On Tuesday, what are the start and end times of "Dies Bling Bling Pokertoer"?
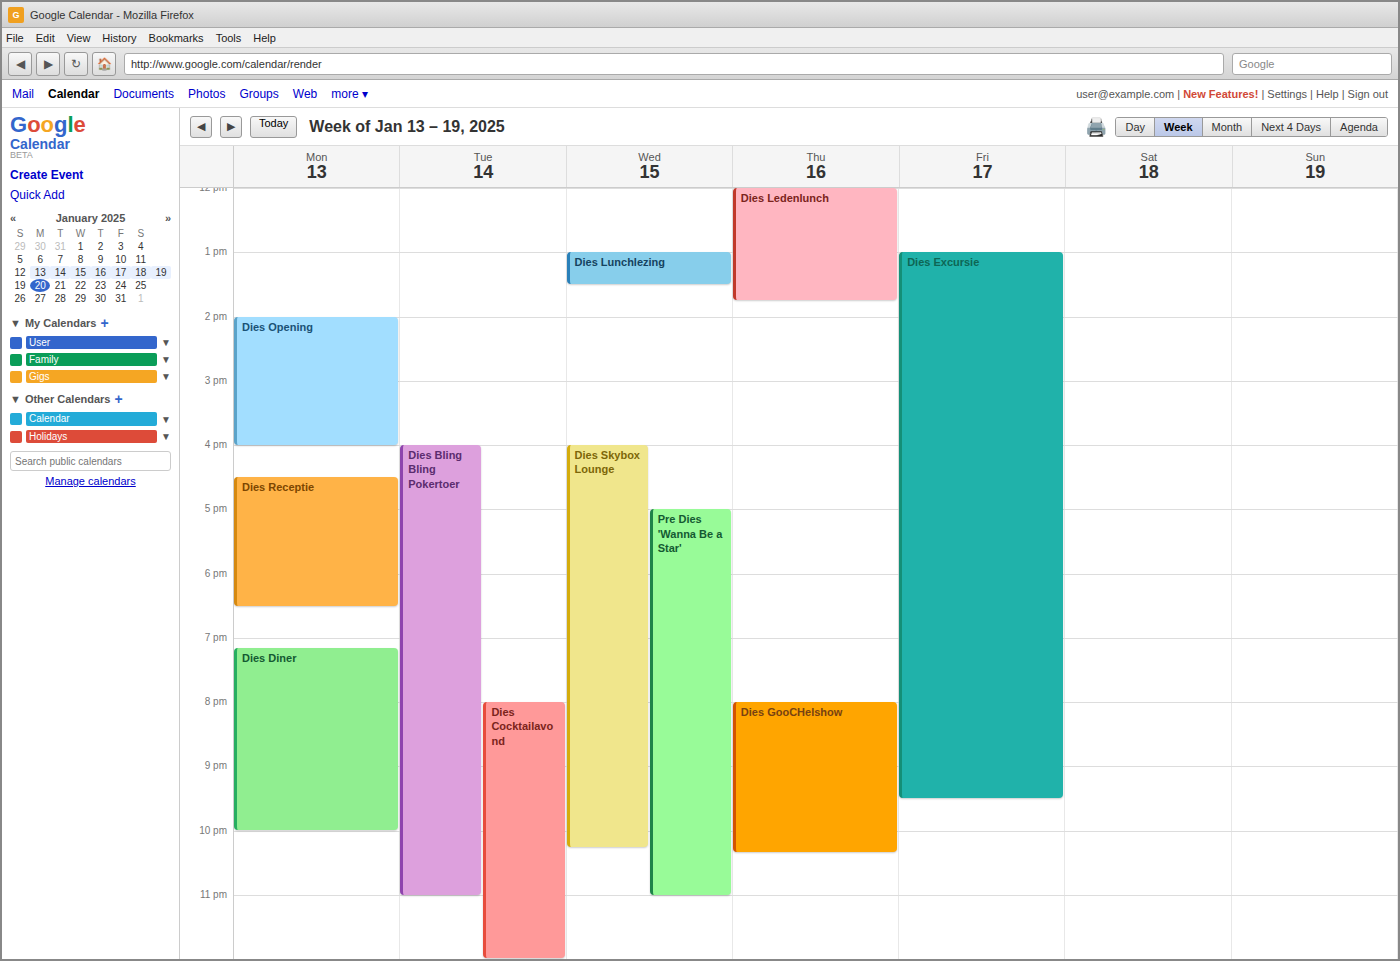
4:00 PM to 11:00 PM